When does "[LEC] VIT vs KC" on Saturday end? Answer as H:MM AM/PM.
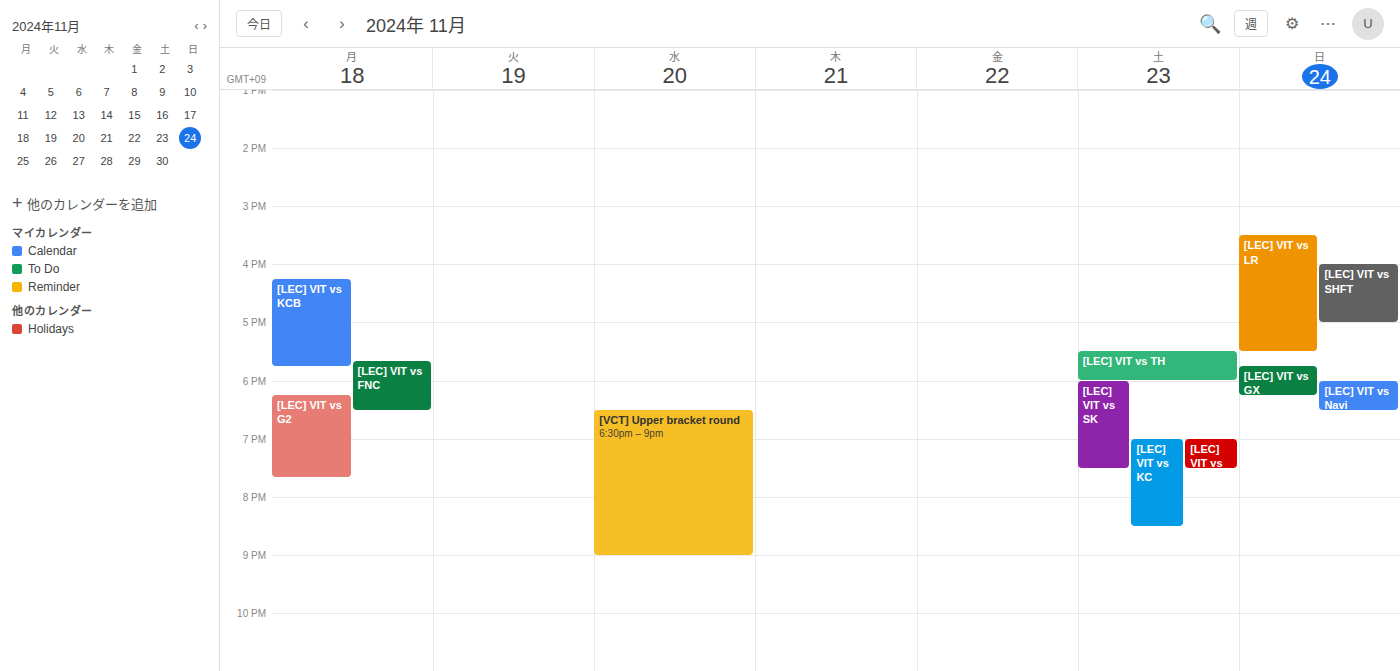
8:30 PM